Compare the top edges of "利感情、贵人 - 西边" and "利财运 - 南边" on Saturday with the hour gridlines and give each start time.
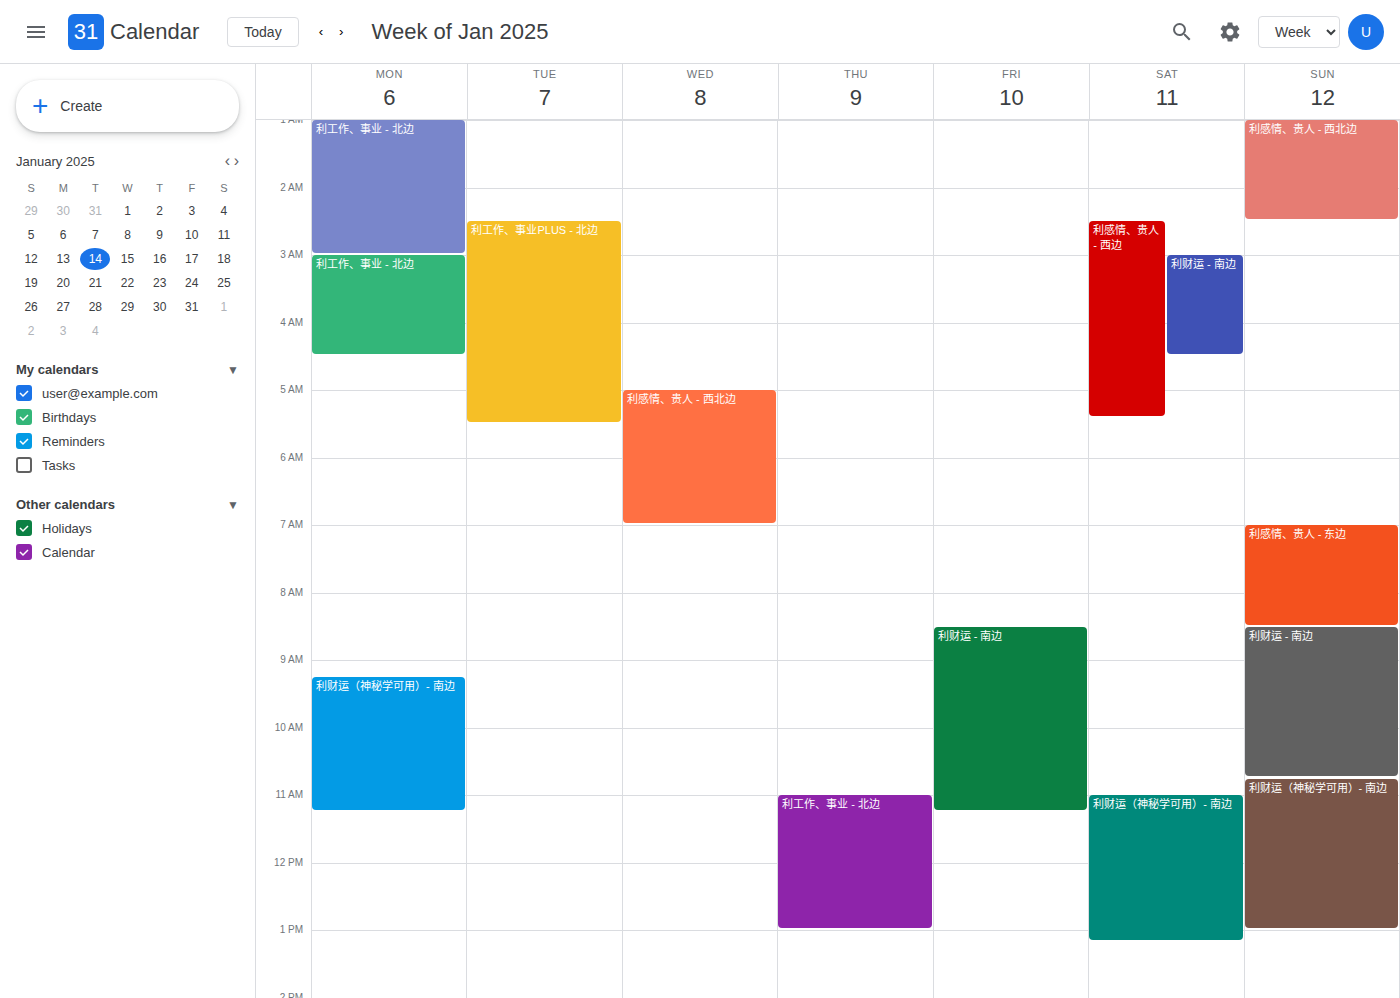
"利感情、贵人 - 西边": 2:30 AM, halfway between the 2 AM and 3 AM lines. "利财运 - 南边": 3:00 AM, exactly on the 3 AM line.